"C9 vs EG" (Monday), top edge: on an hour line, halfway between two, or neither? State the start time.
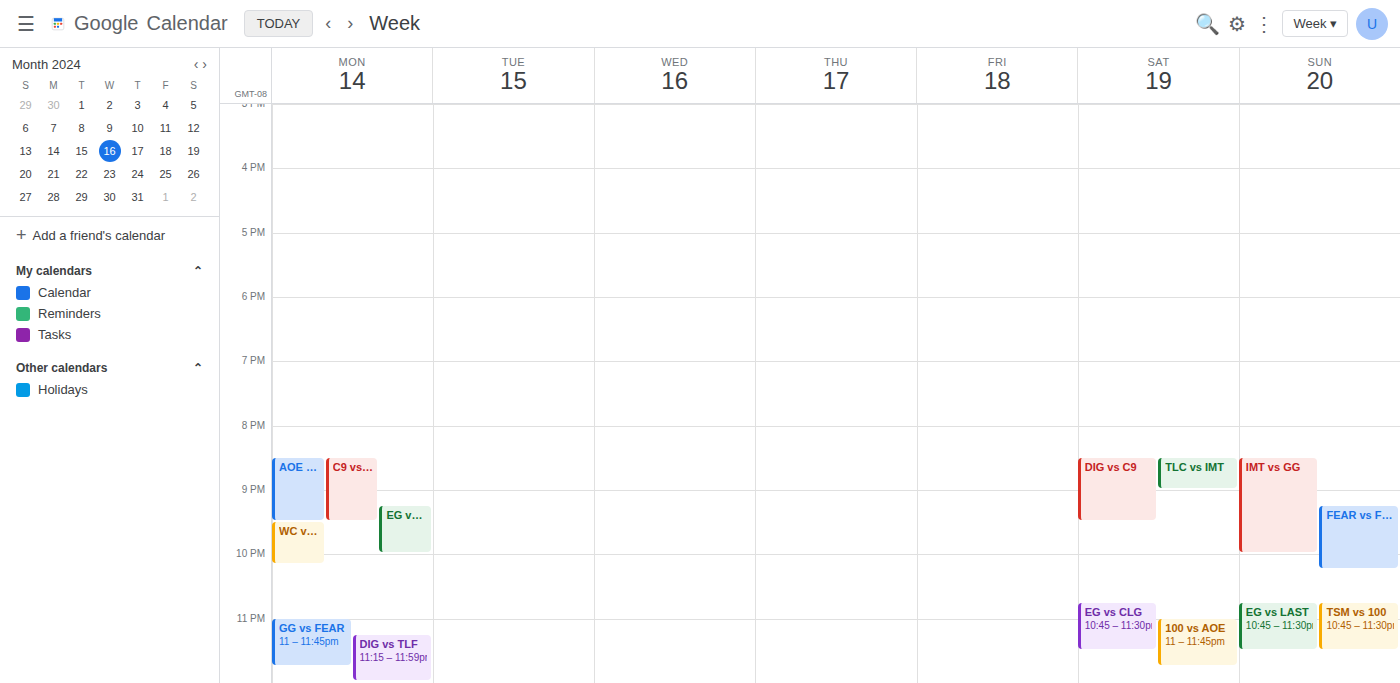
8:30 PM -- halfway between the 8 PM and 9 PM lines.